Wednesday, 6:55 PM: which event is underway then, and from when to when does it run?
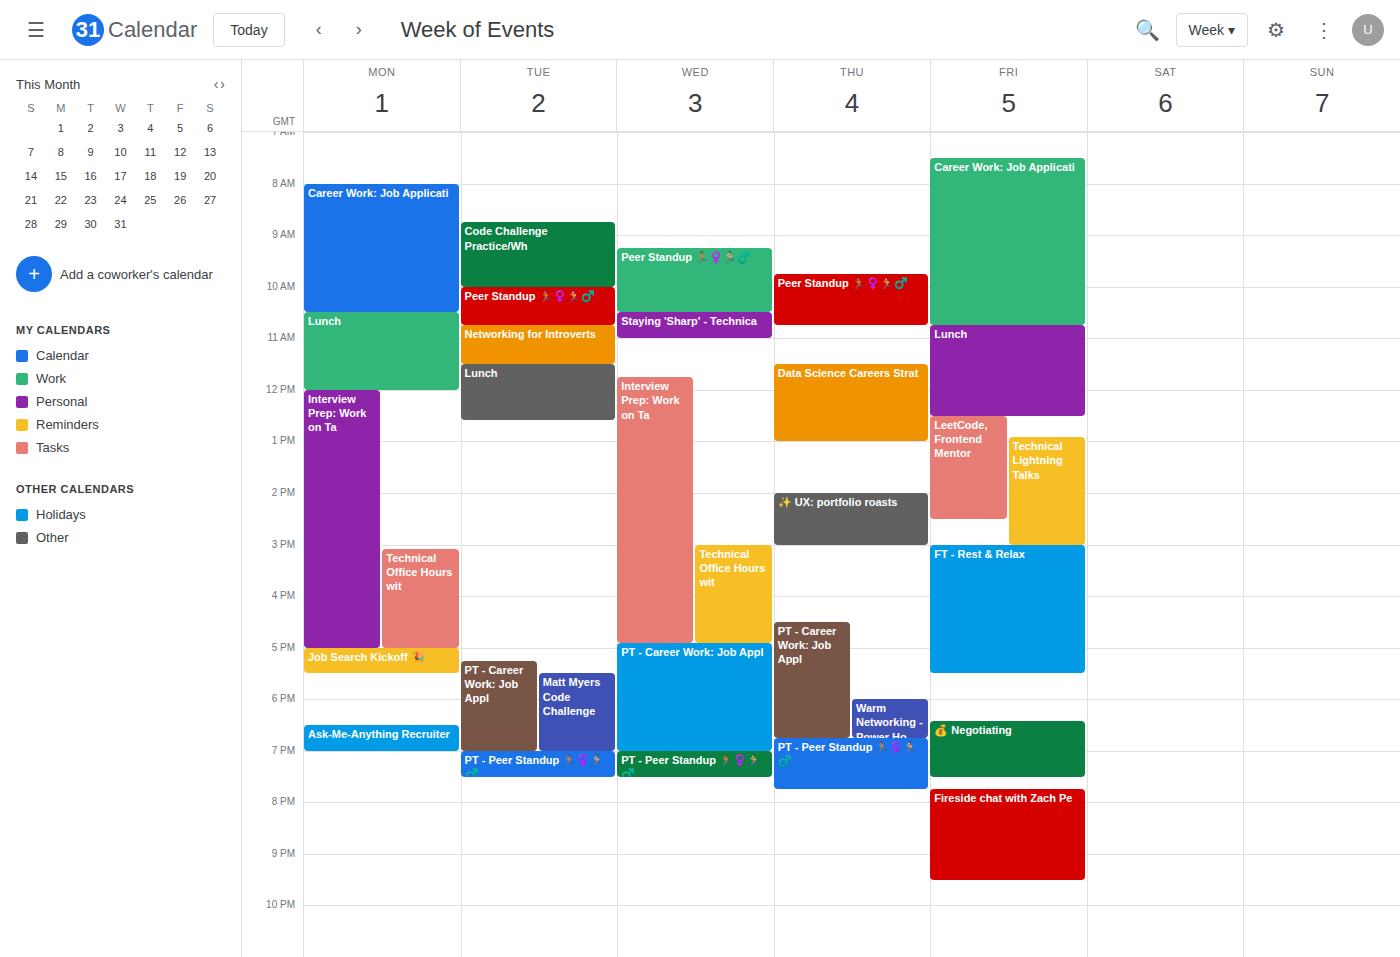
"PT - Career Work: Job Appl", 4:55 PM to 7:00 PM